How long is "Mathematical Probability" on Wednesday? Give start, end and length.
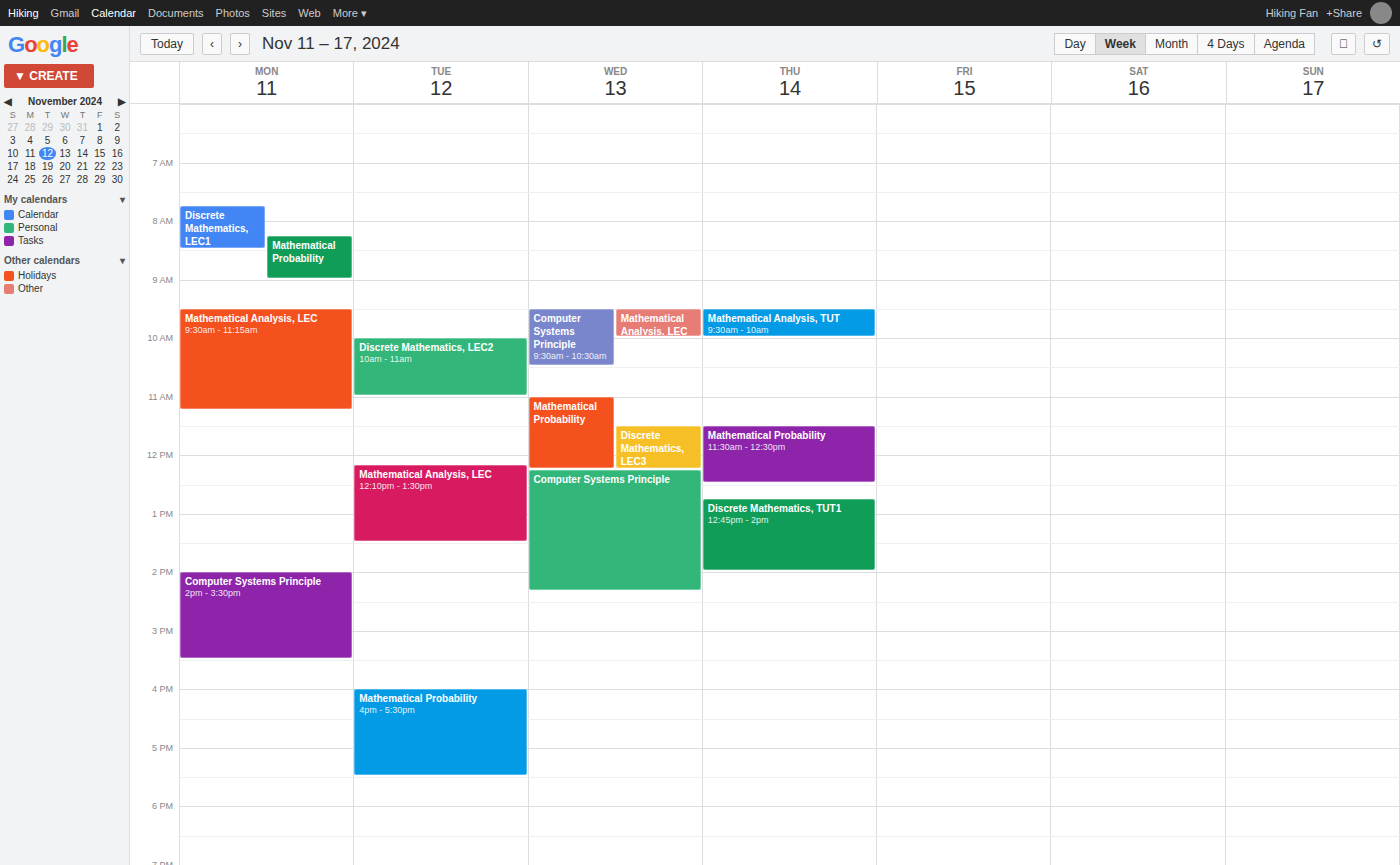
11:00 AM to 12:15 PM, 1 hour 15 minutes